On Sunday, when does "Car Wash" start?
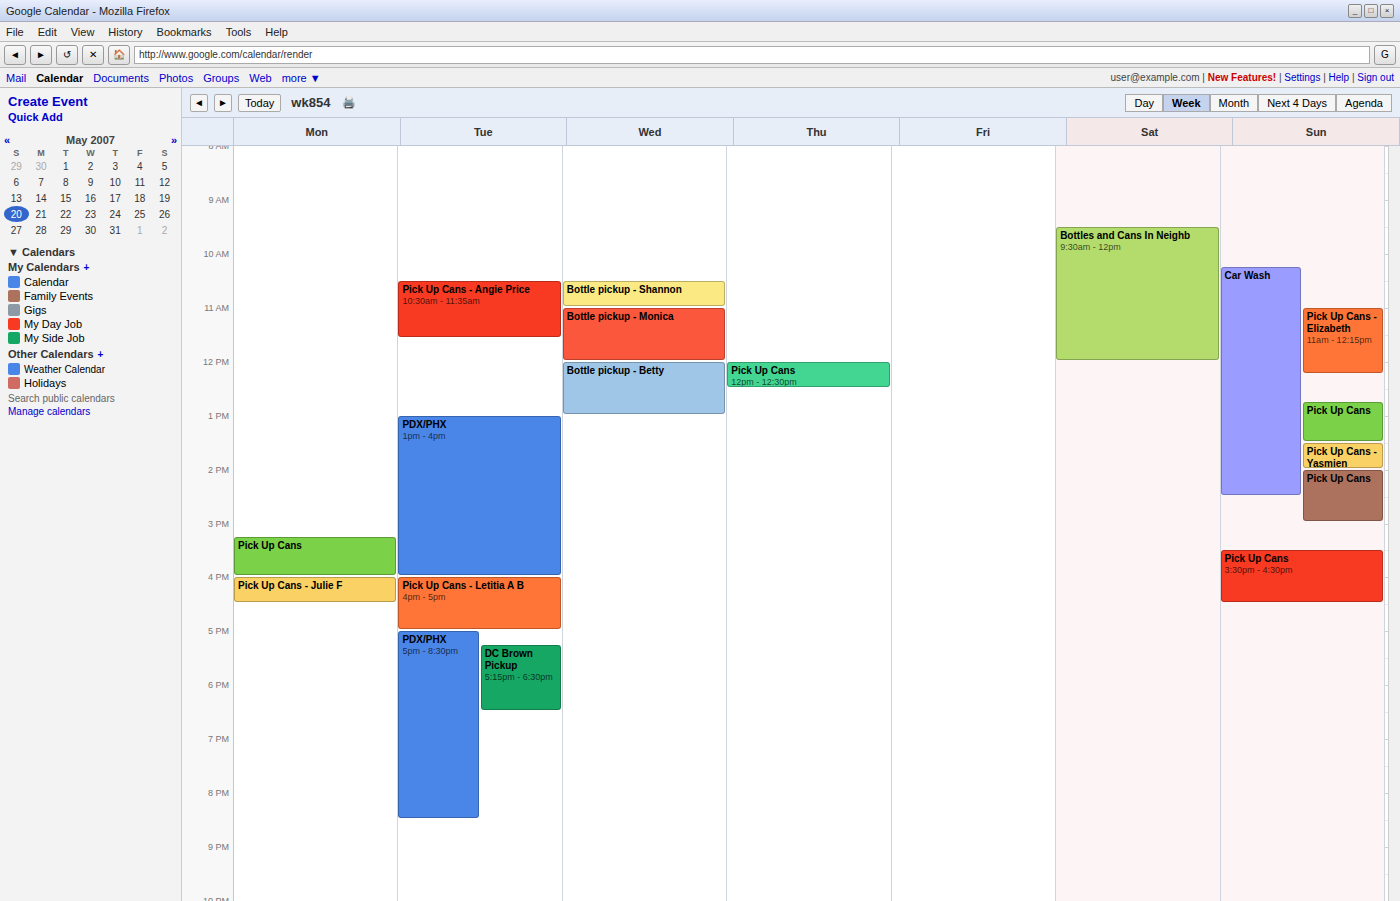
10:15 AM